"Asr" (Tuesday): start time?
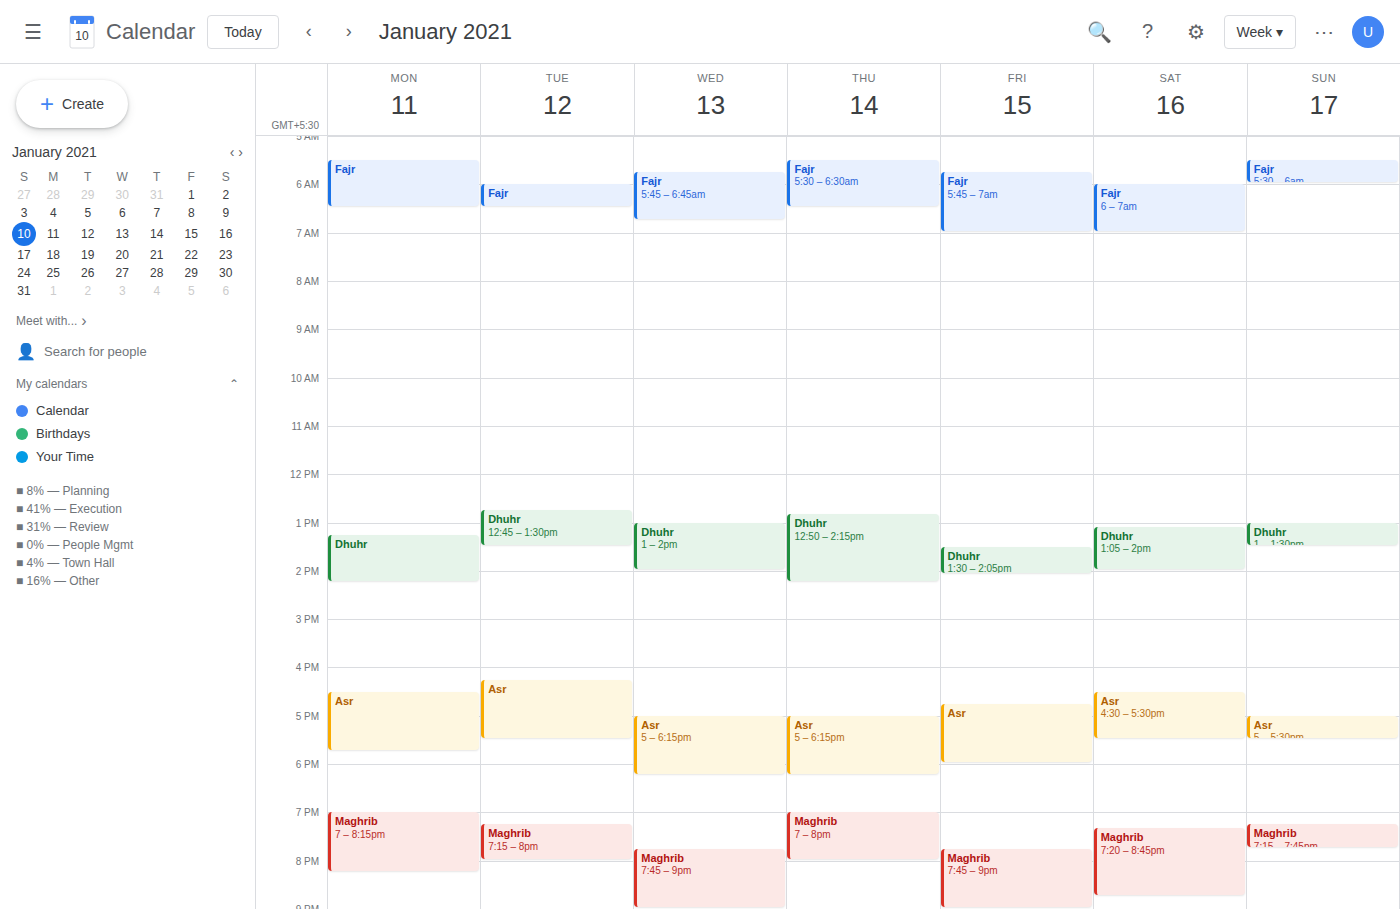
4:15 PM